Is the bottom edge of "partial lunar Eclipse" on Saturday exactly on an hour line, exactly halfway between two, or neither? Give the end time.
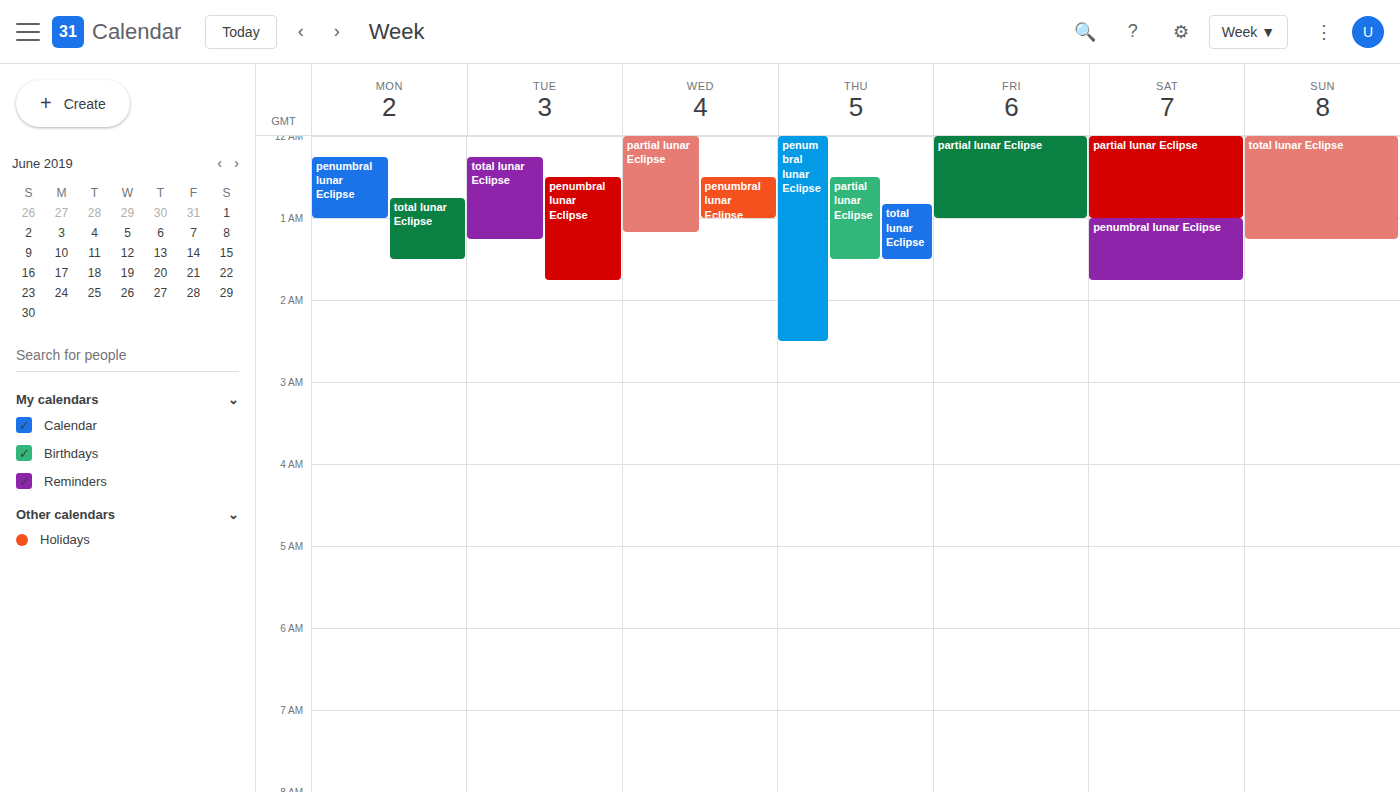
01:00 -- exactly on the 01:00 line.